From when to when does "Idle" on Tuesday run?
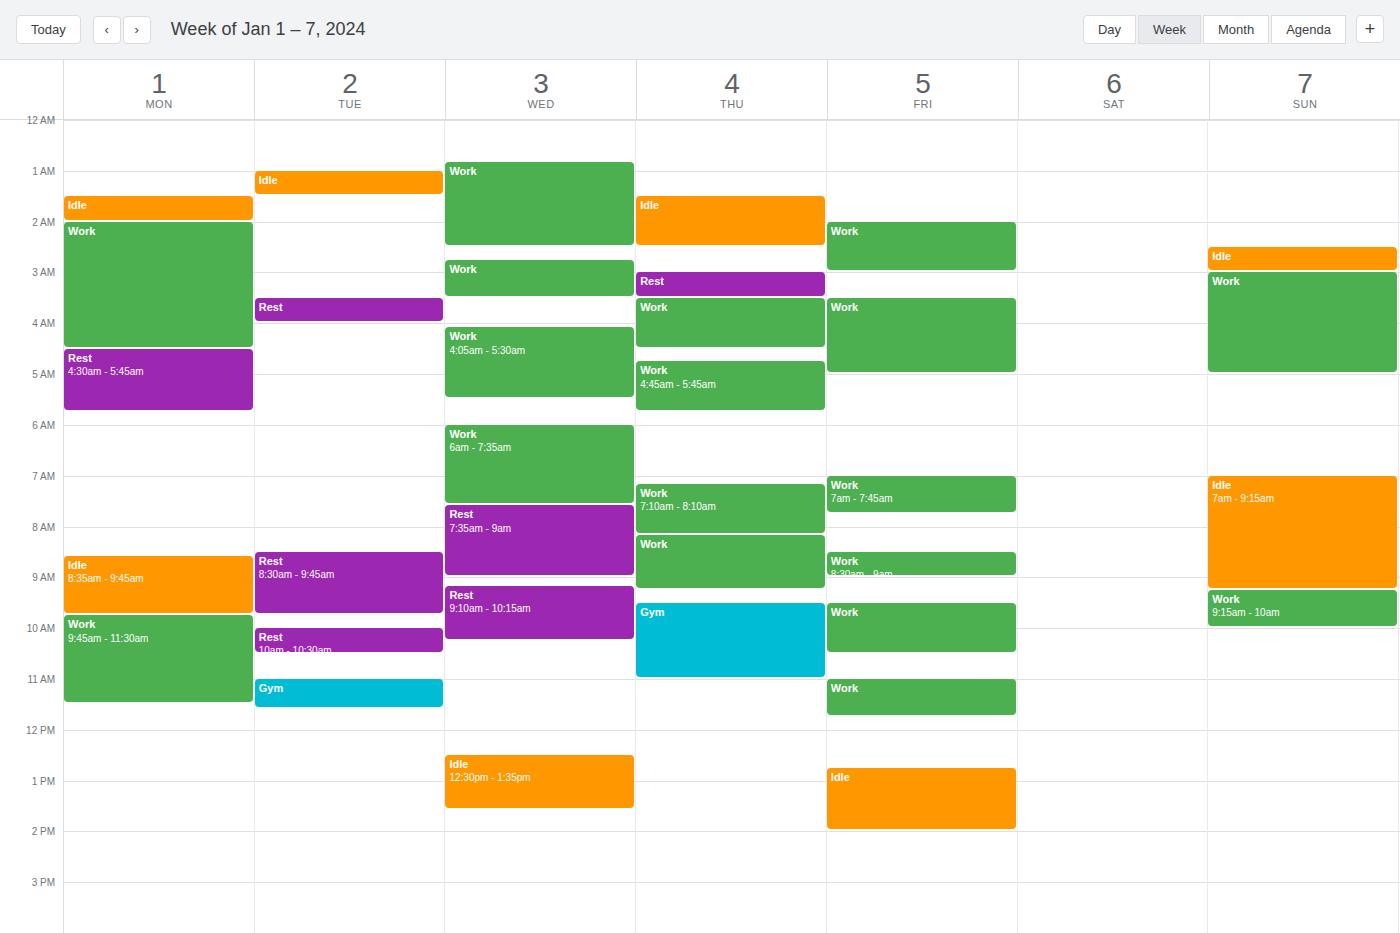
1:00 AM to 1:30 AM